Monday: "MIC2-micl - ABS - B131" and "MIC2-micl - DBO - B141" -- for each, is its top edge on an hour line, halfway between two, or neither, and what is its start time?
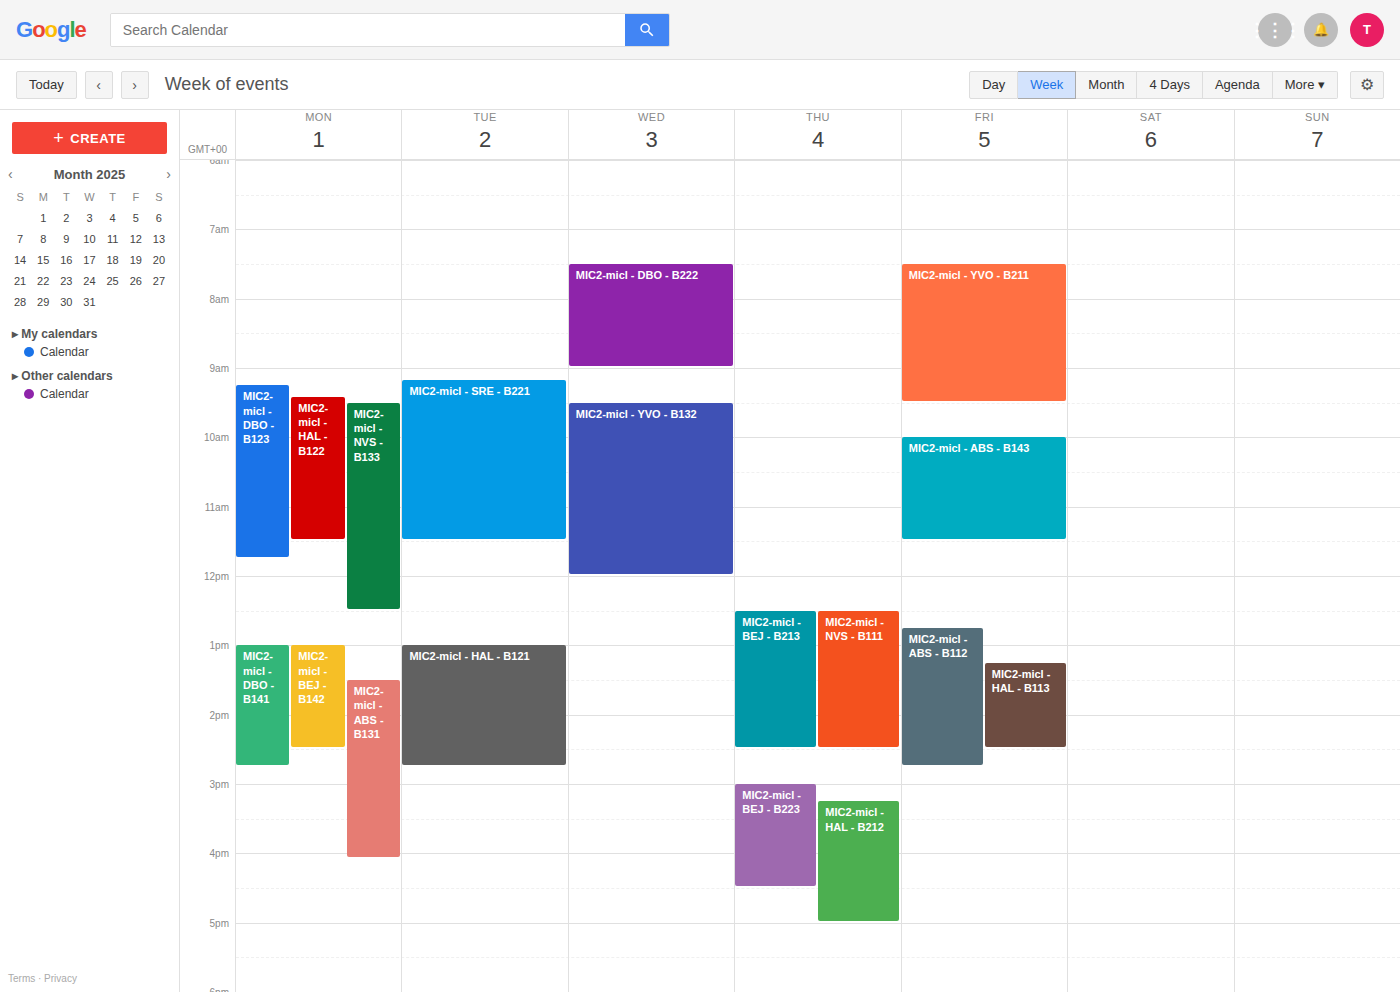
"MIC2-micl - ABS - B131": 1:30 PM, halfway between the 1 PM and 2 PM lines. "MIC2-micl - DBO - B141": 1:00 PM, exactly on the 1 PM line.